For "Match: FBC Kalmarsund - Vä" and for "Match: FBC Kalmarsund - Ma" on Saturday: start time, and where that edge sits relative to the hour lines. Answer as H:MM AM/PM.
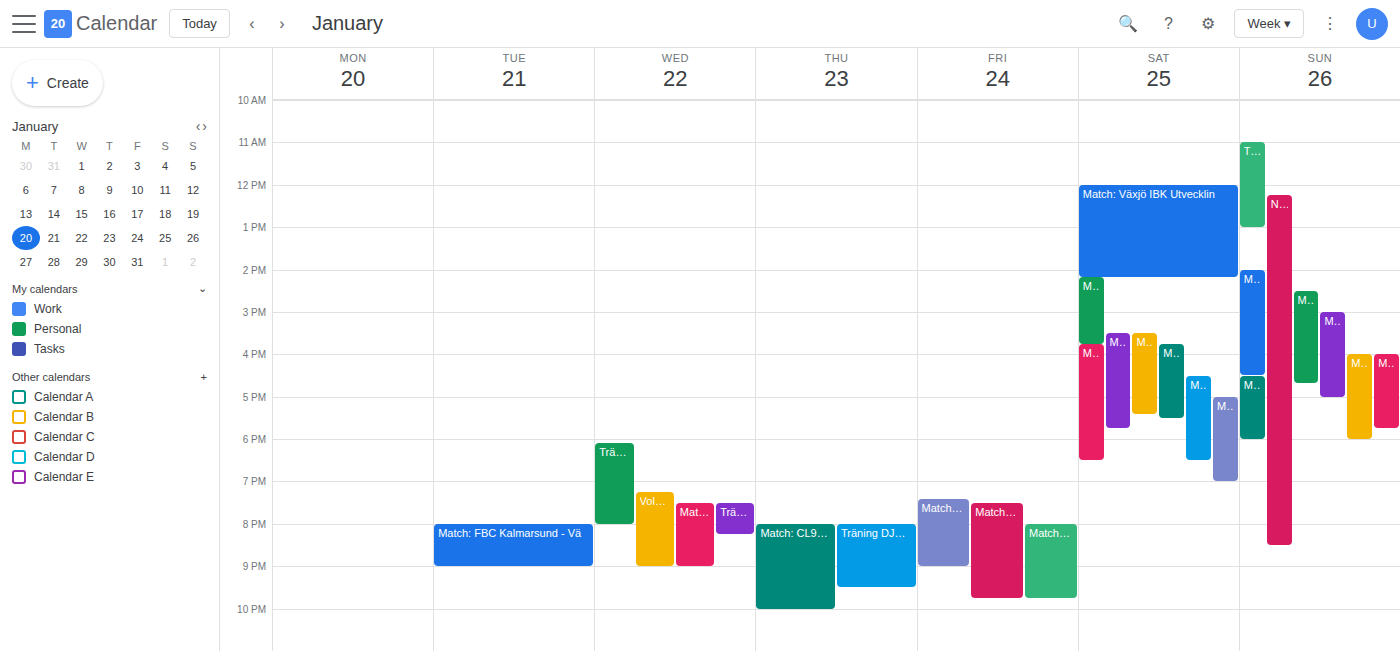
"Match: FBC Kalmarsund - Vä": 4:30 PM, halfway between the 4 PM and 5 PM lines. "Match: FBC Kalmarsund - Ma": 5:00 PM, exactly on the 5 PM line.